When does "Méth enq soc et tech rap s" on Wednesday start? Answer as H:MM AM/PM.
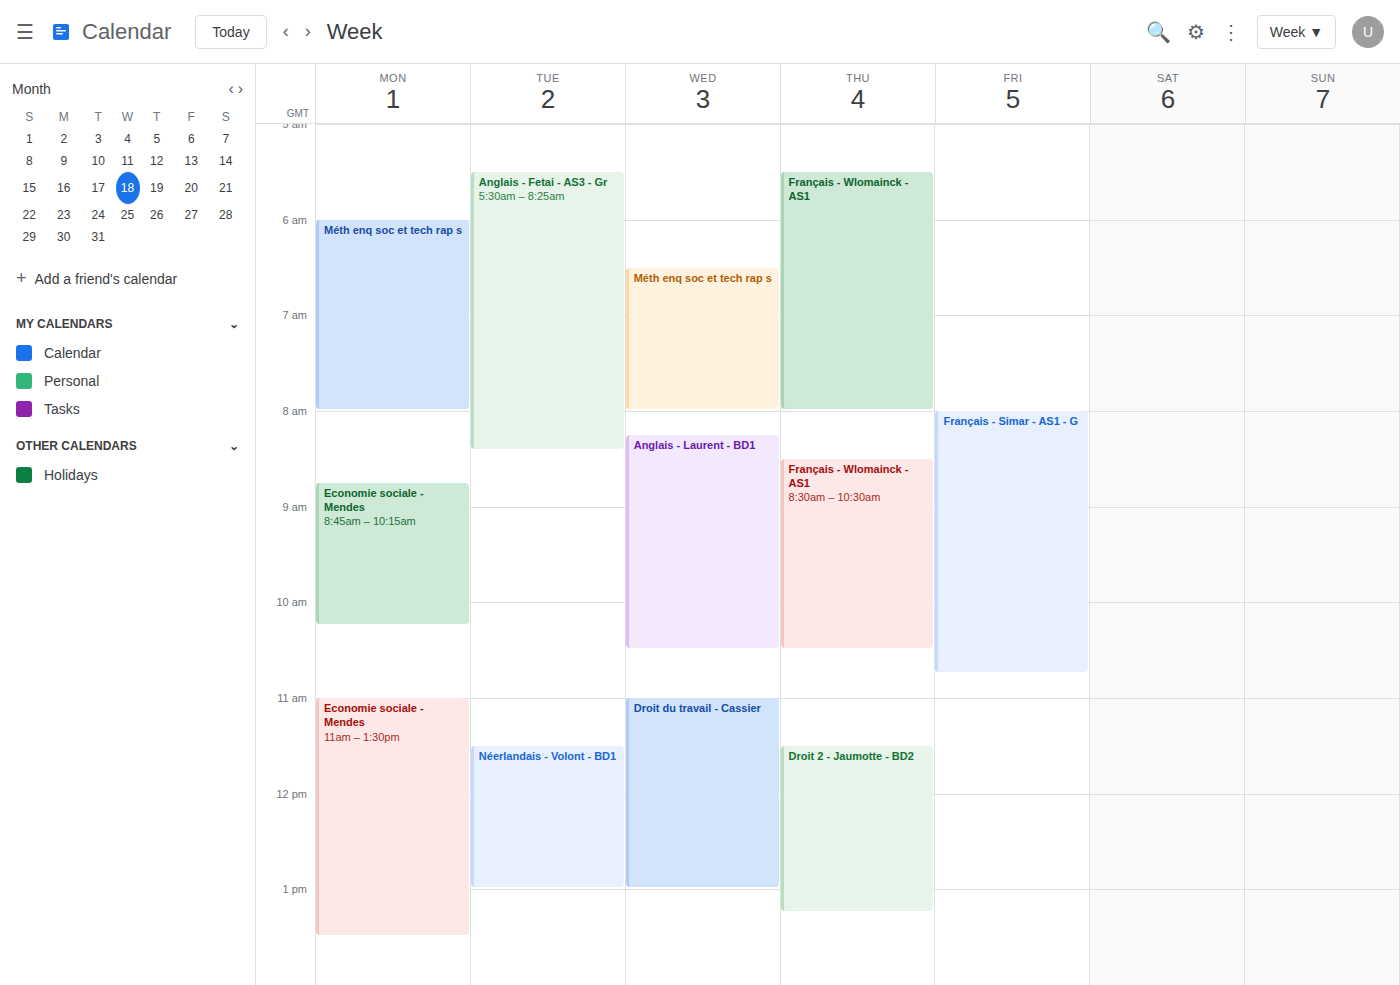
6:30 AM